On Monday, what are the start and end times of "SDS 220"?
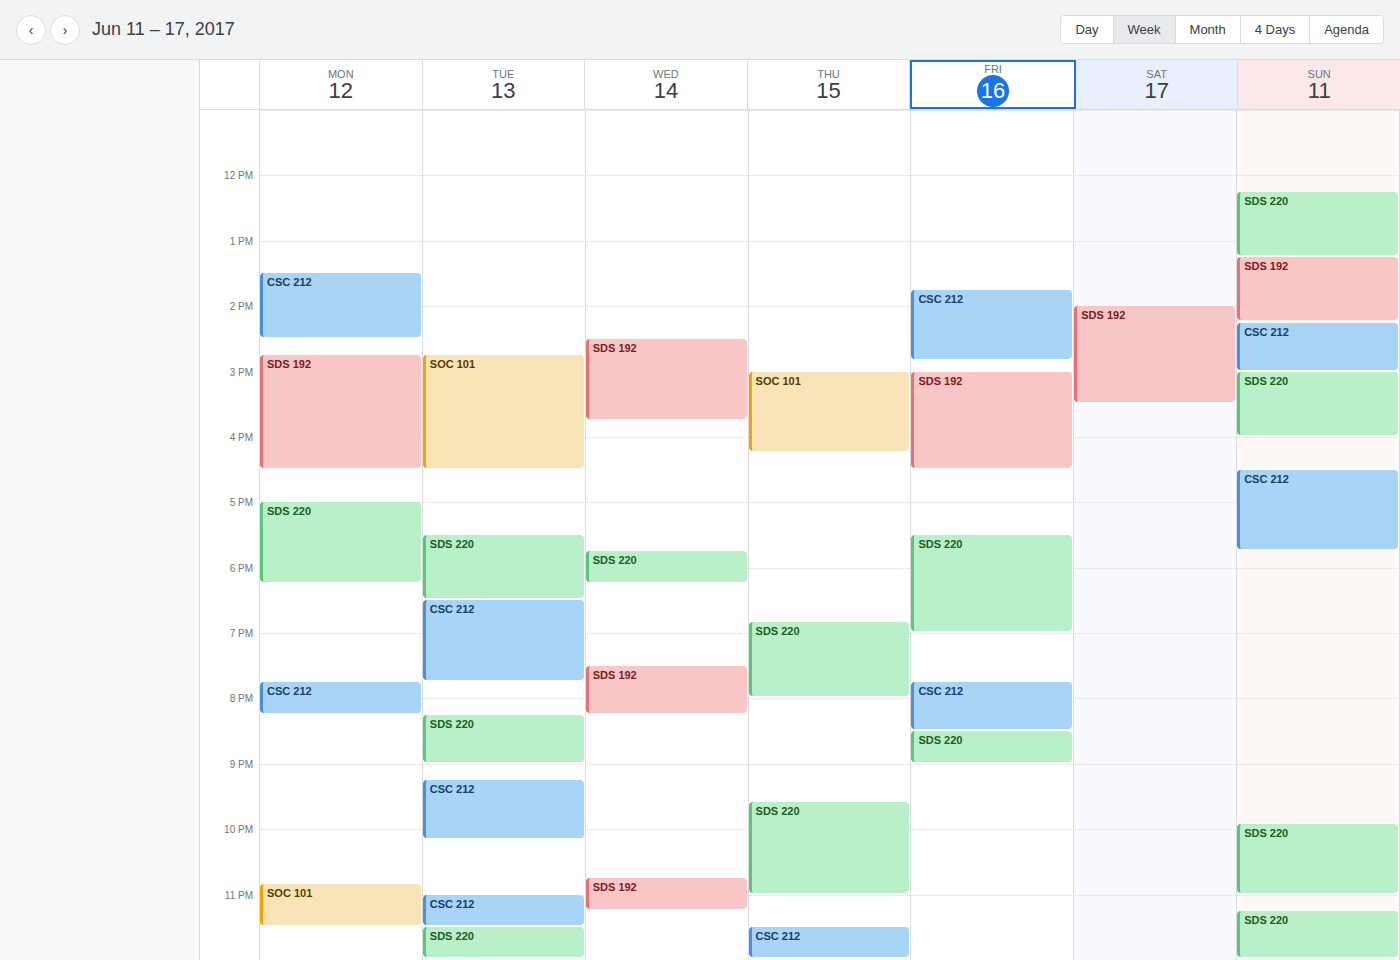
5:00 PM to 6:15 PM